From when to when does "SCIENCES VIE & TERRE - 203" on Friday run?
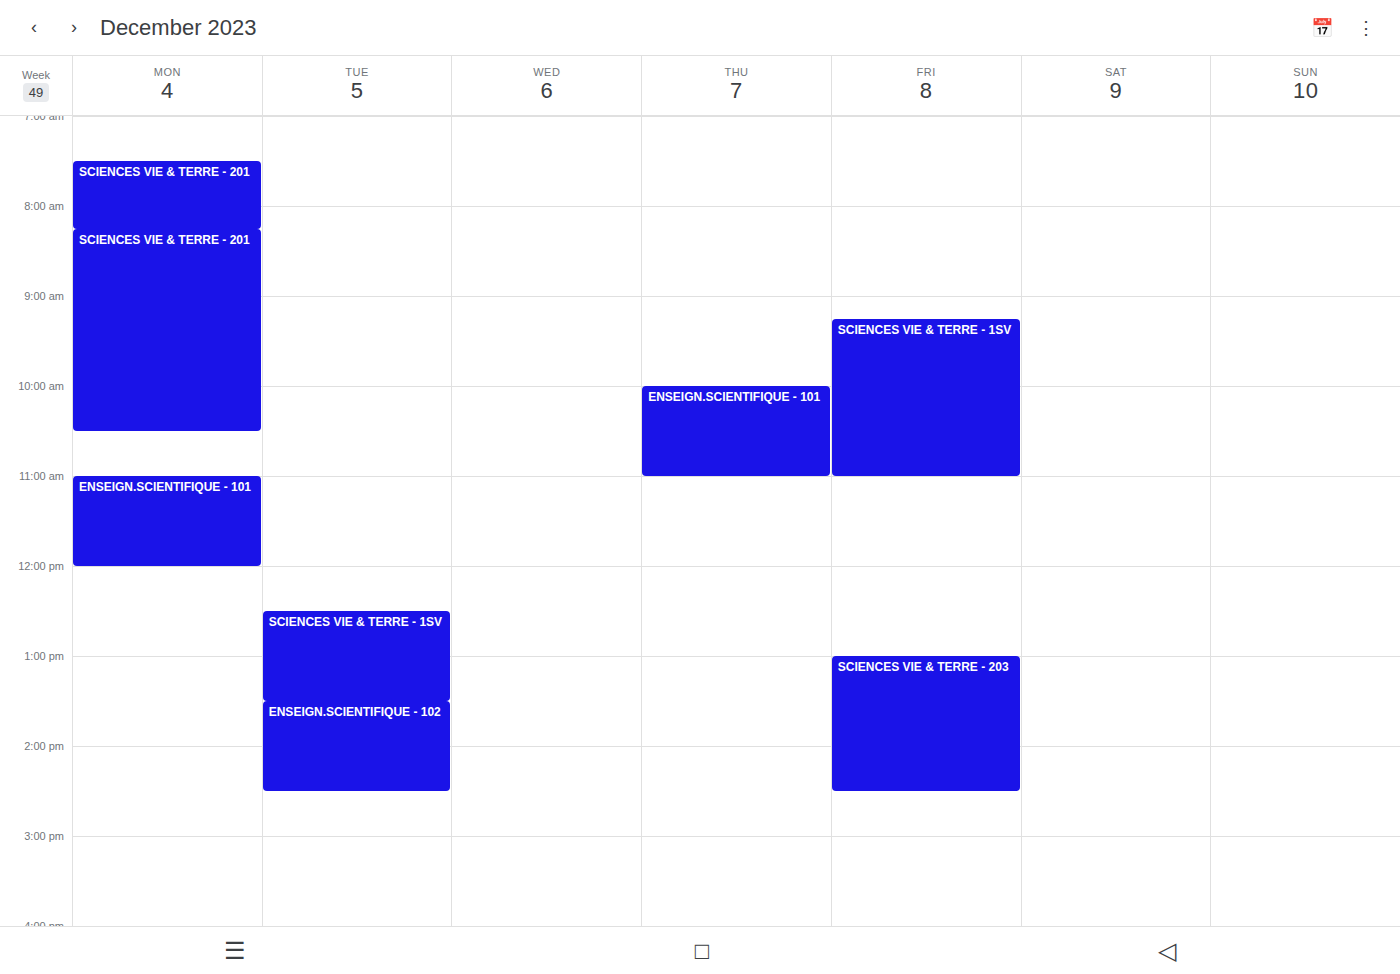
1:00 PM to 2:30 PM